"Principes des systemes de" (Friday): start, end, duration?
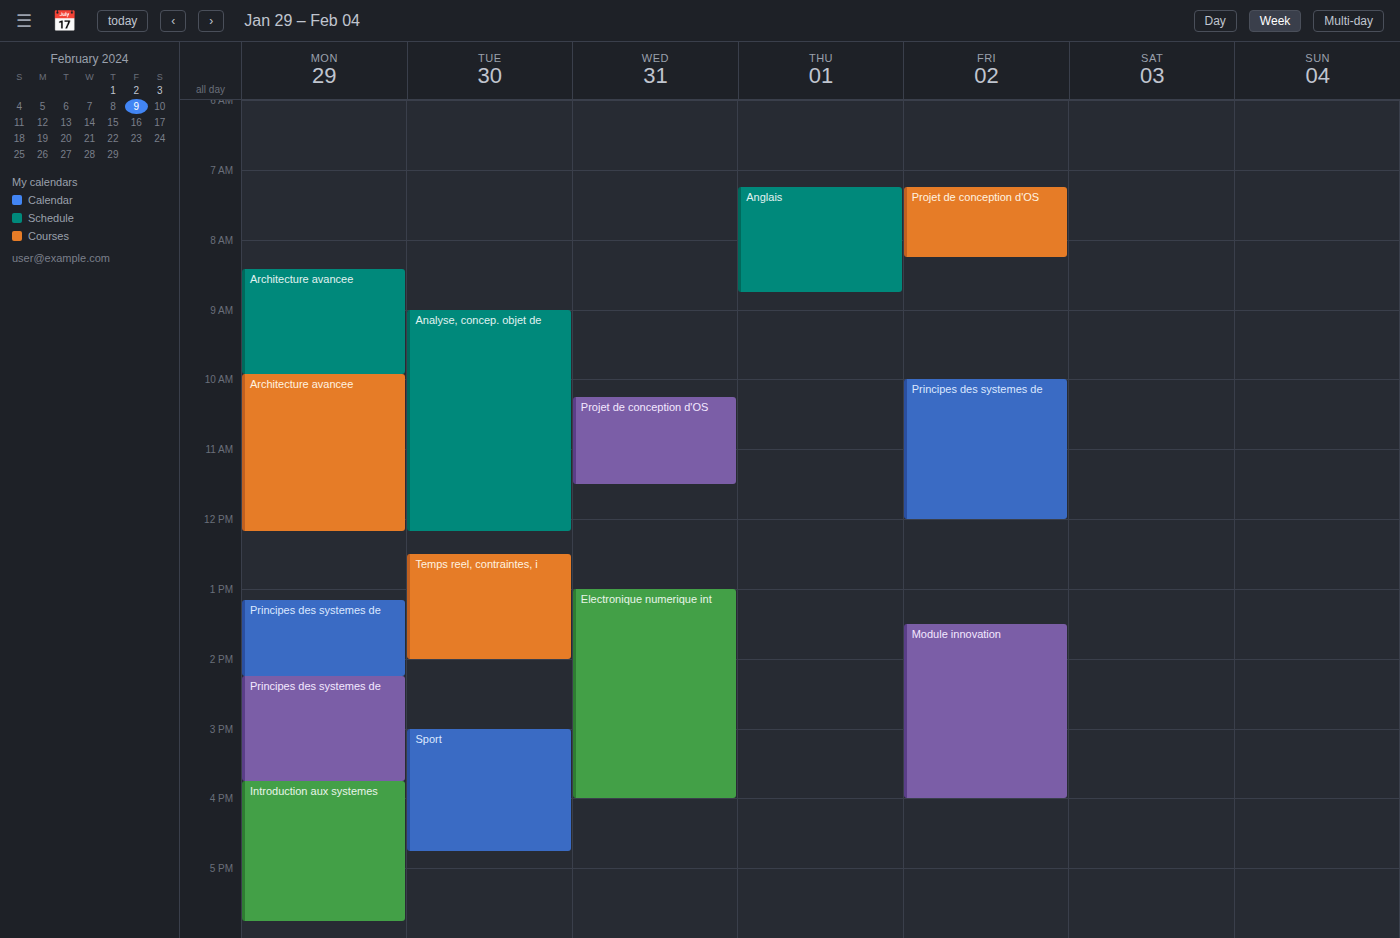
10:00 AM to 12:00 PM, 2 hours